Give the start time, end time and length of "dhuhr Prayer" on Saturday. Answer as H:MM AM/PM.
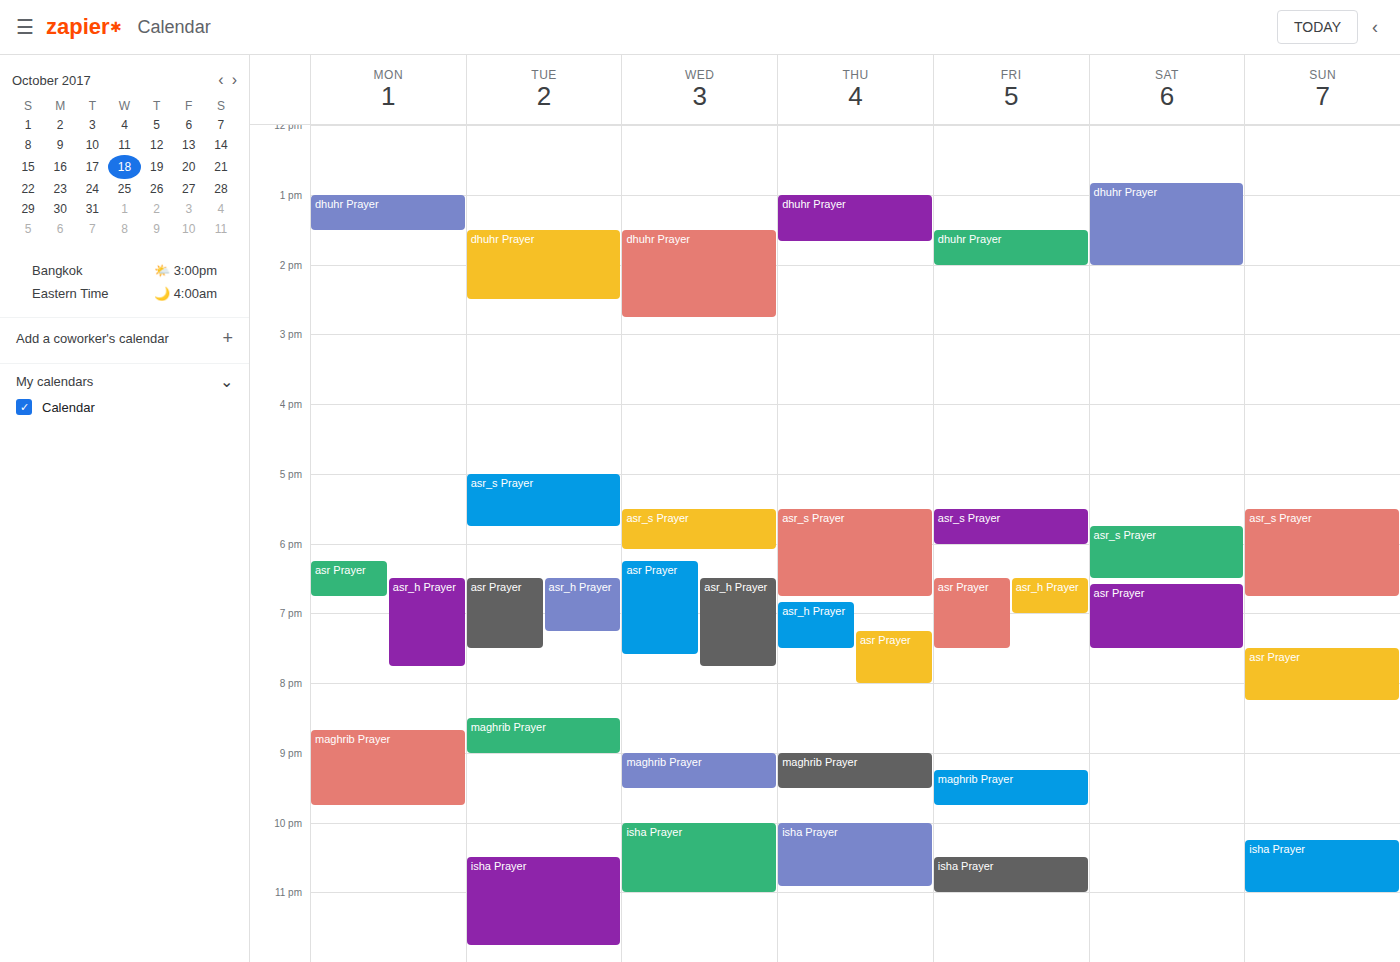
12:50 PM to 2:00 PM, 1 hour 10 minutes